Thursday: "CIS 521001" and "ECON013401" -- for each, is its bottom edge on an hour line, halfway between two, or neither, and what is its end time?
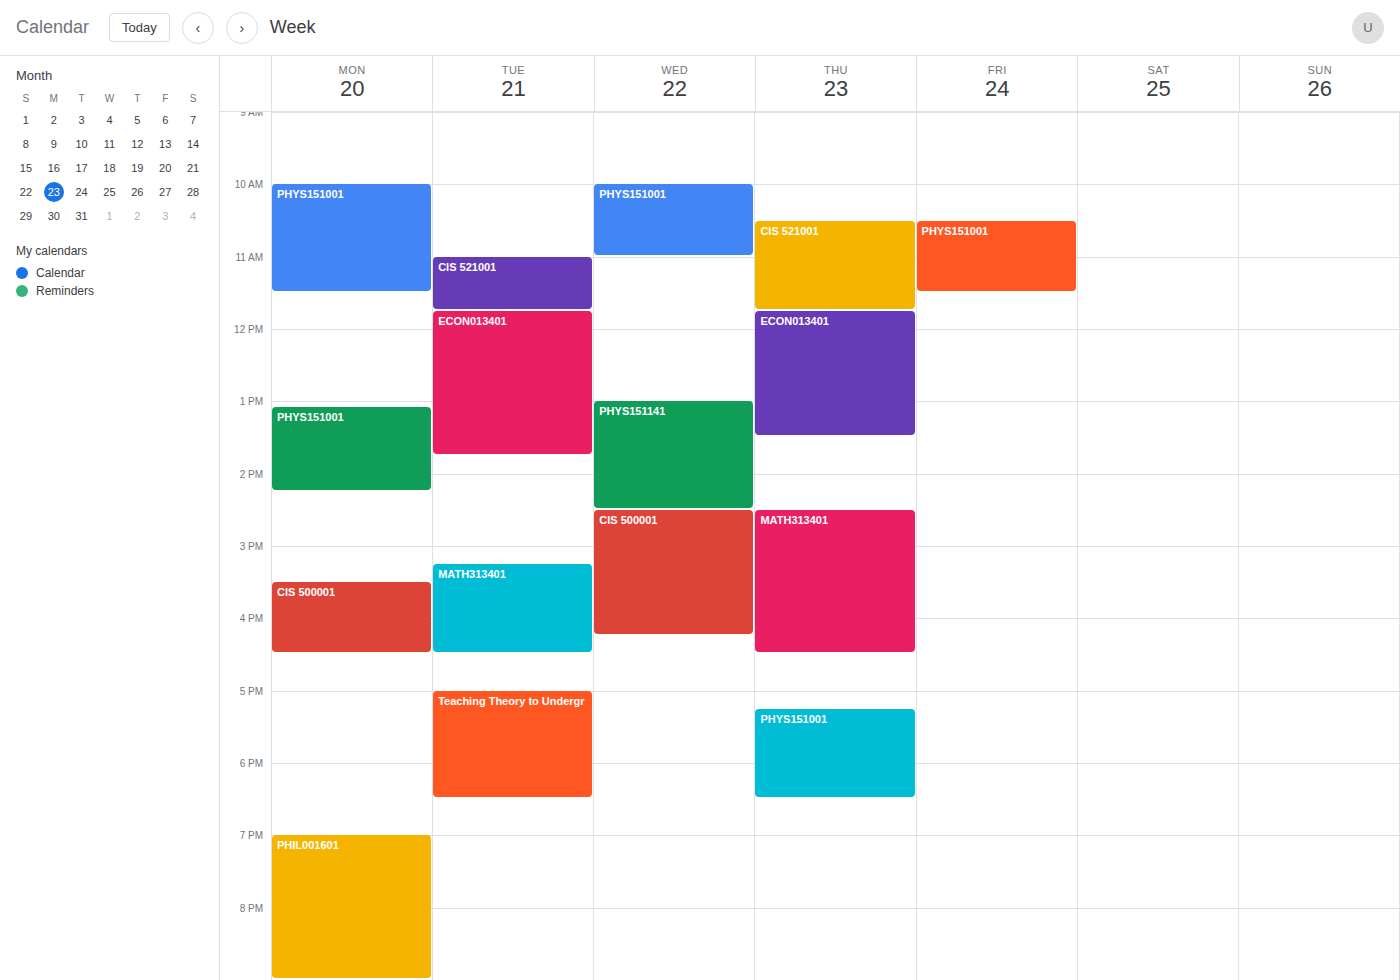
"CIS 521001": 11:45 AM, neither: three quarters of the way from the 11 AM line to the 12 PM line. "ECON013401": 1:30 PM, halfway between the 1 PM and 2 PM lines.